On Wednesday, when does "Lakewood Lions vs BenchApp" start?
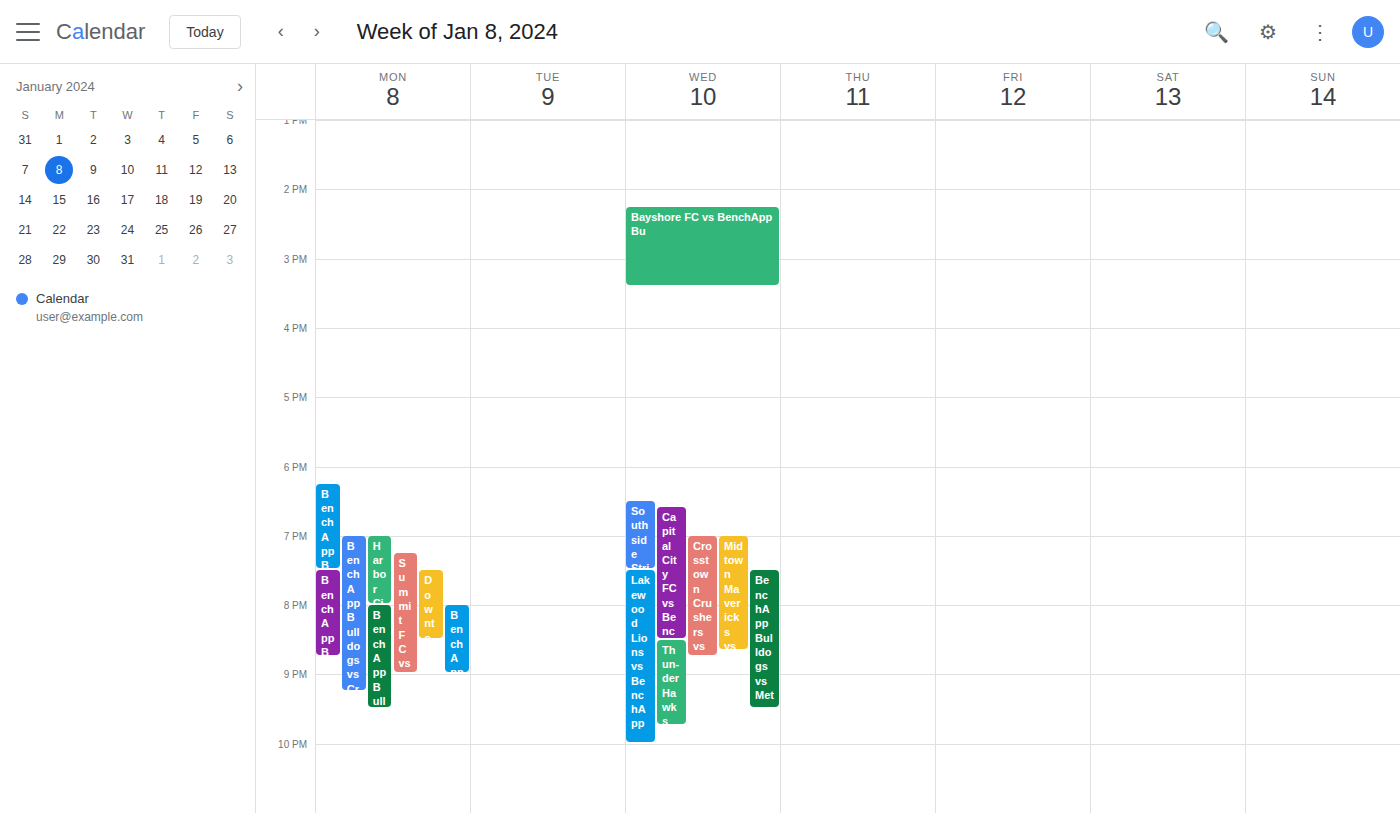
7:30 PM